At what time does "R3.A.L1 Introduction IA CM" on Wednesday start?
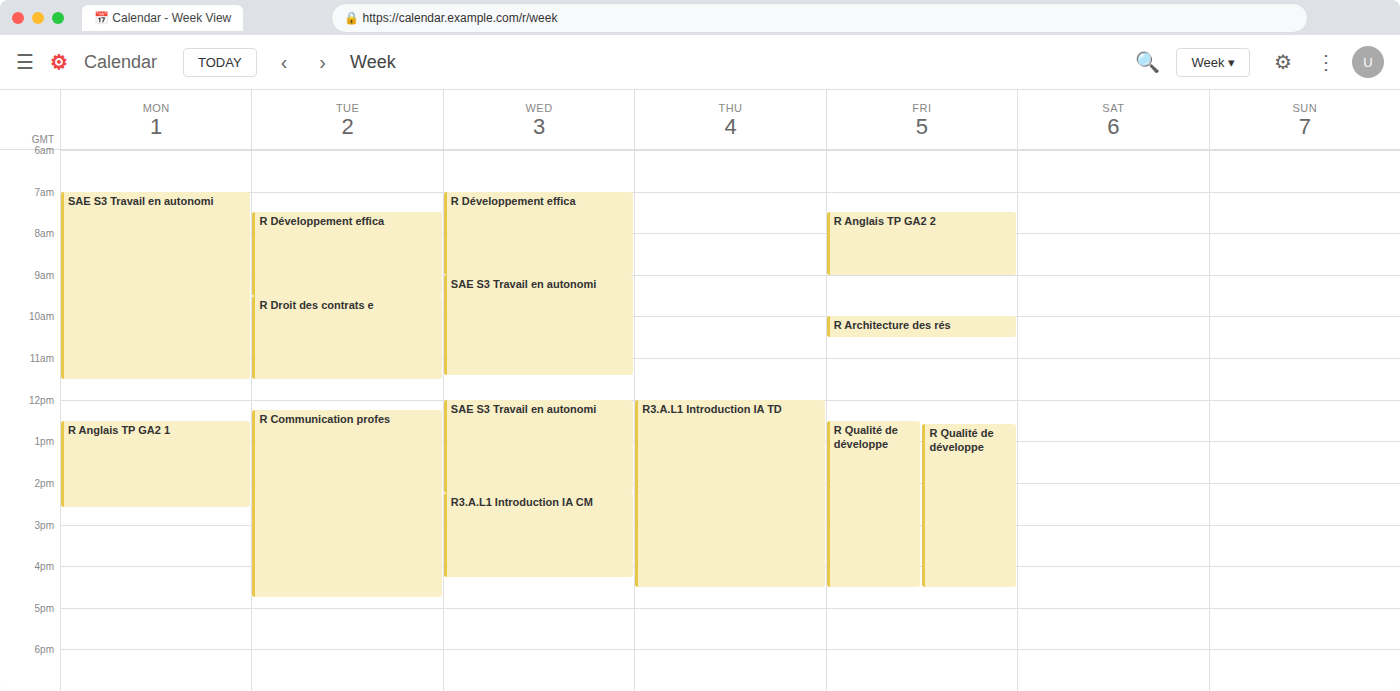
2:15 PM